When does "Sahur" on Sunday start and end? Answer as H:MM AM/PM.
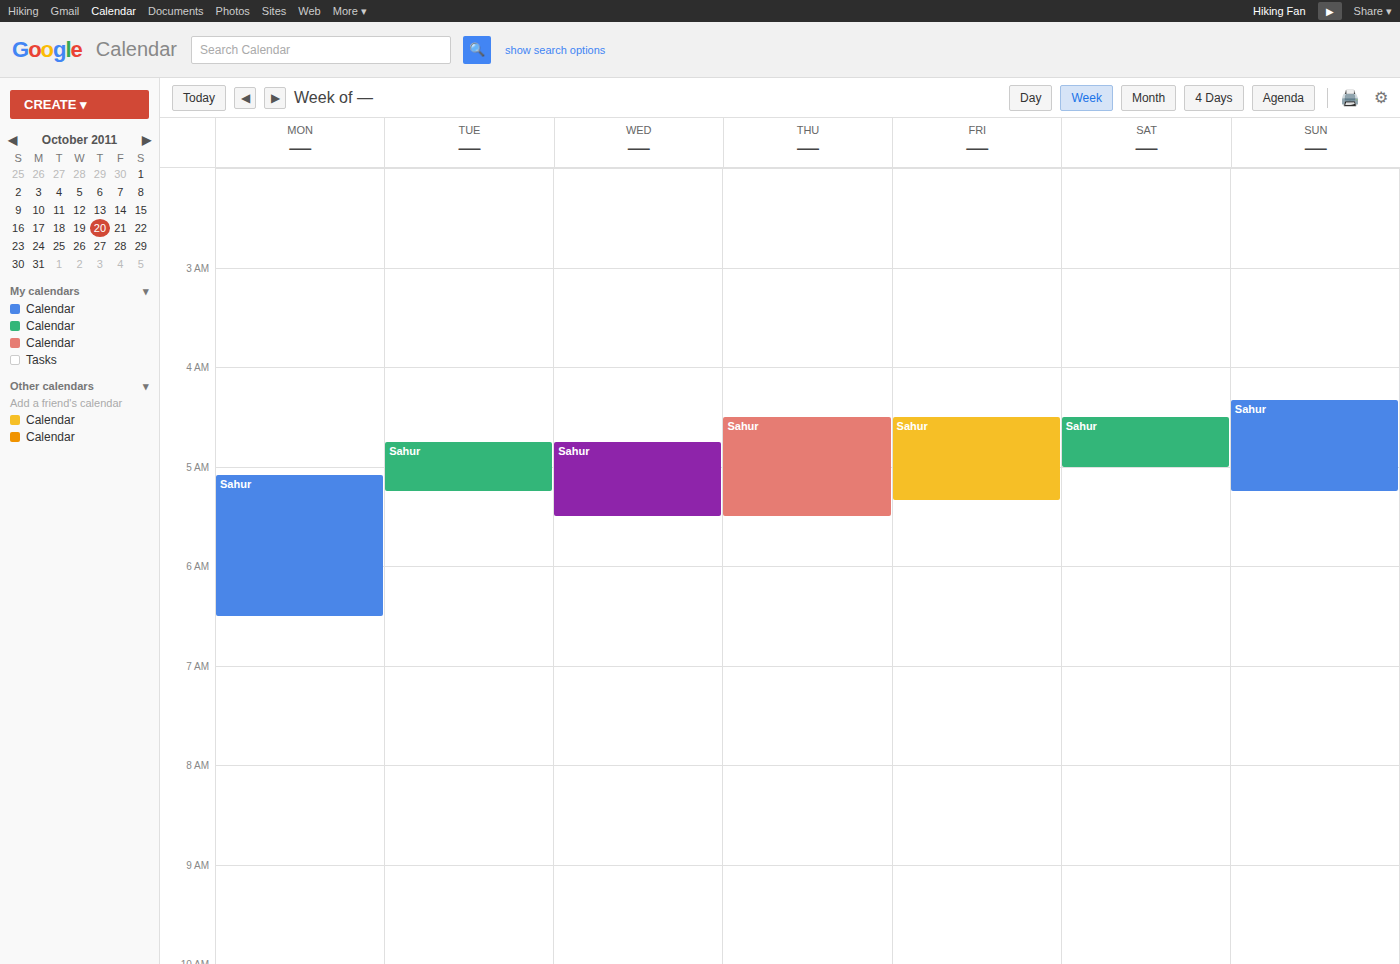
4:20 AM to 5:15 AM